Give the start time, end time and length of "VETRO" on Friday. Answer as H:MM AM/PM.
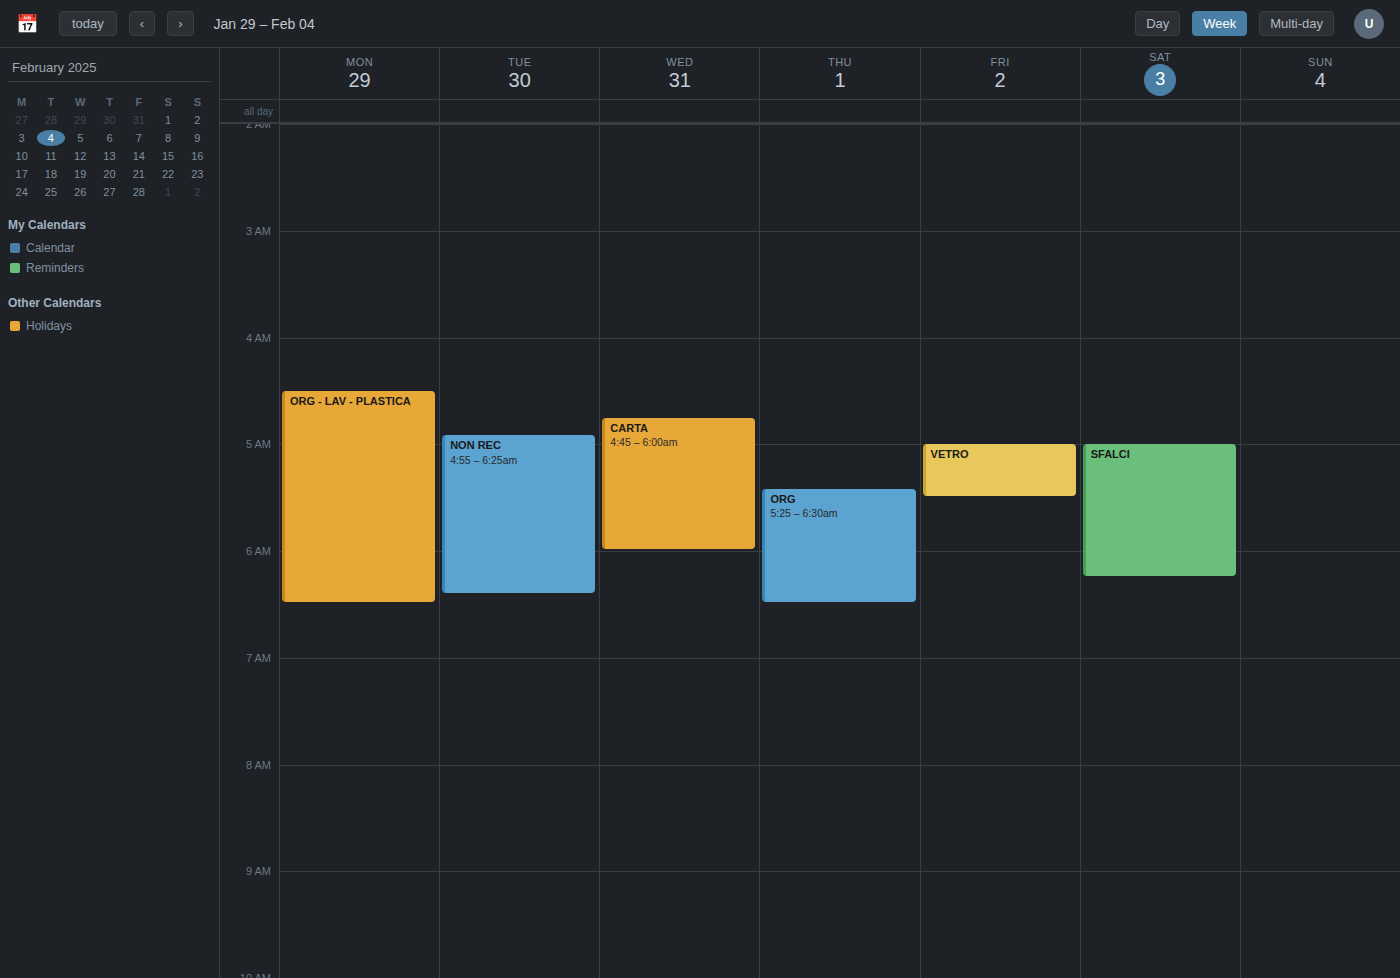
5:00 AM to 5:30 AM, 30 minutes